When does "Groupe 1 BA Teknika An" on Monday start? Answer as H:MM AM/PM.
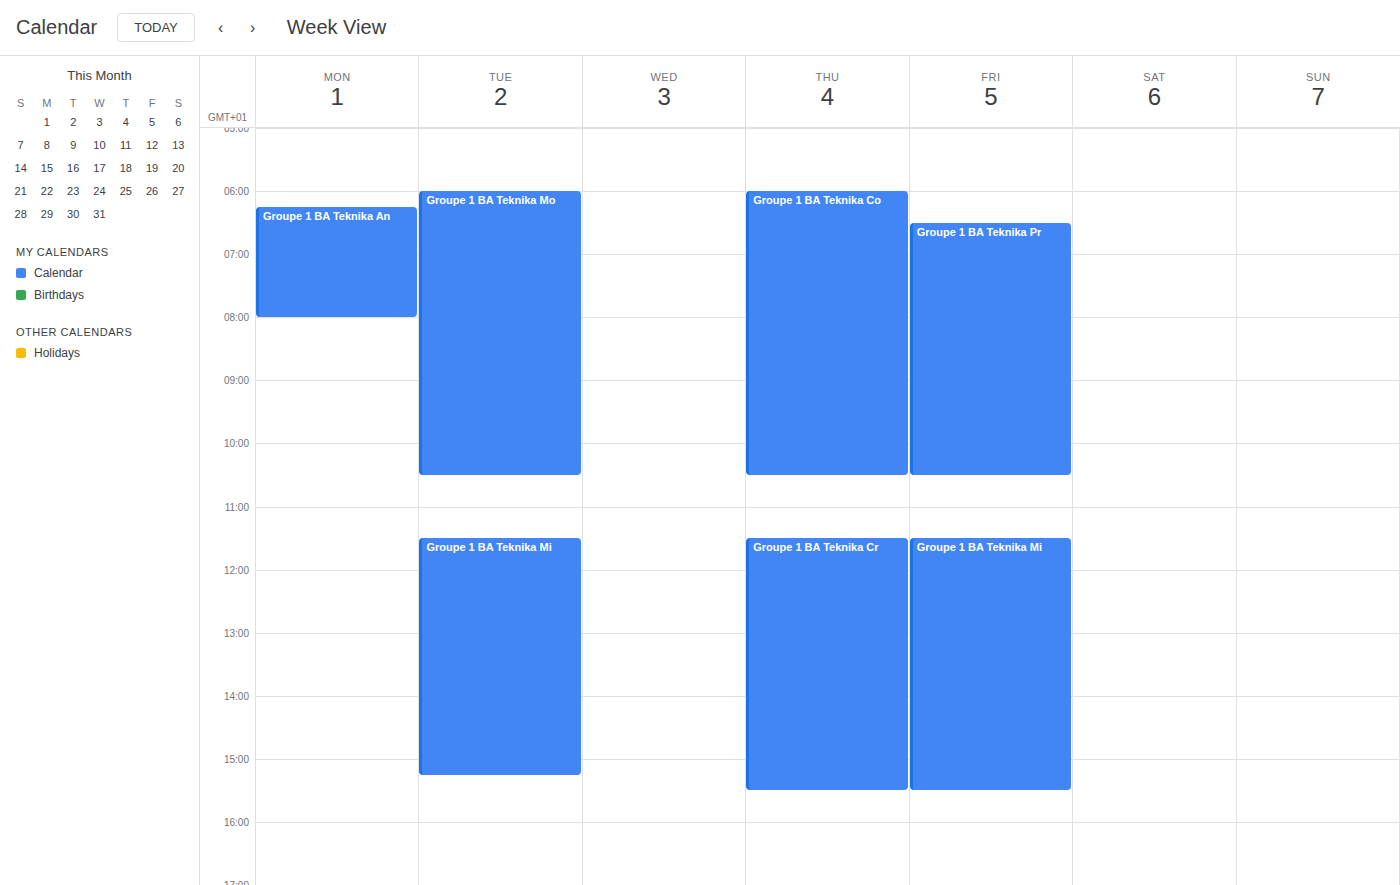
6:15 AM